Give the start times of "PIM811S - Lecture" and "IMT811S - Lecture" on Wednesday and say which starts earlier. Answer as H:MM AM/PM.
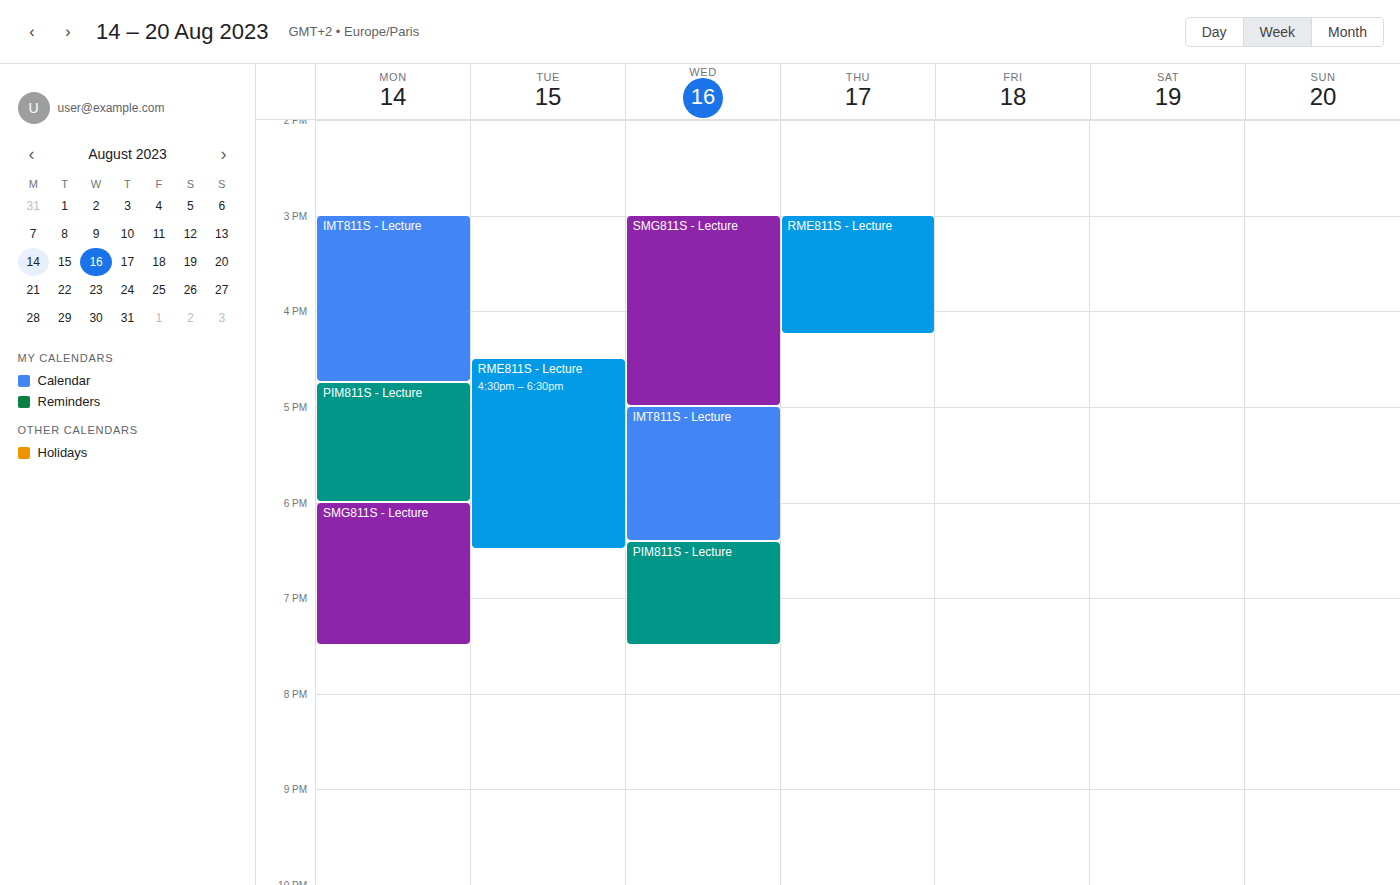
"IMT811S - Lecture" 5:00 PM; "PIM811S - Lecture" 6:25 PM.